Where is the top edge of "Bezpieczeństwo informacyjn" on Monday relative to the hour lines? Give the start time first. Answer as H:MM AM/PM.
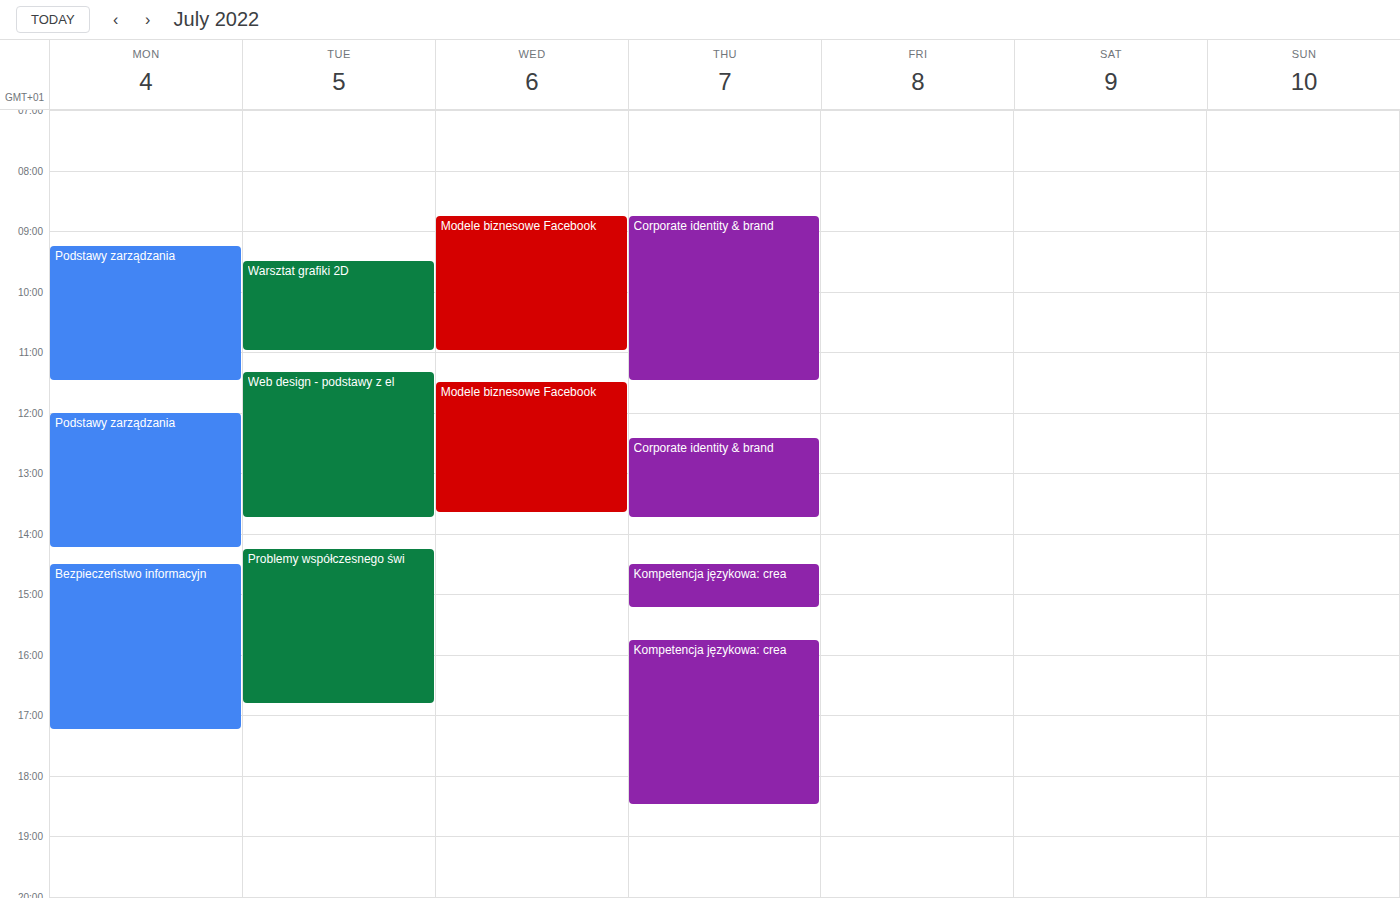
2:30 PM -- halfway between the 2 PM and 3 PM lines.